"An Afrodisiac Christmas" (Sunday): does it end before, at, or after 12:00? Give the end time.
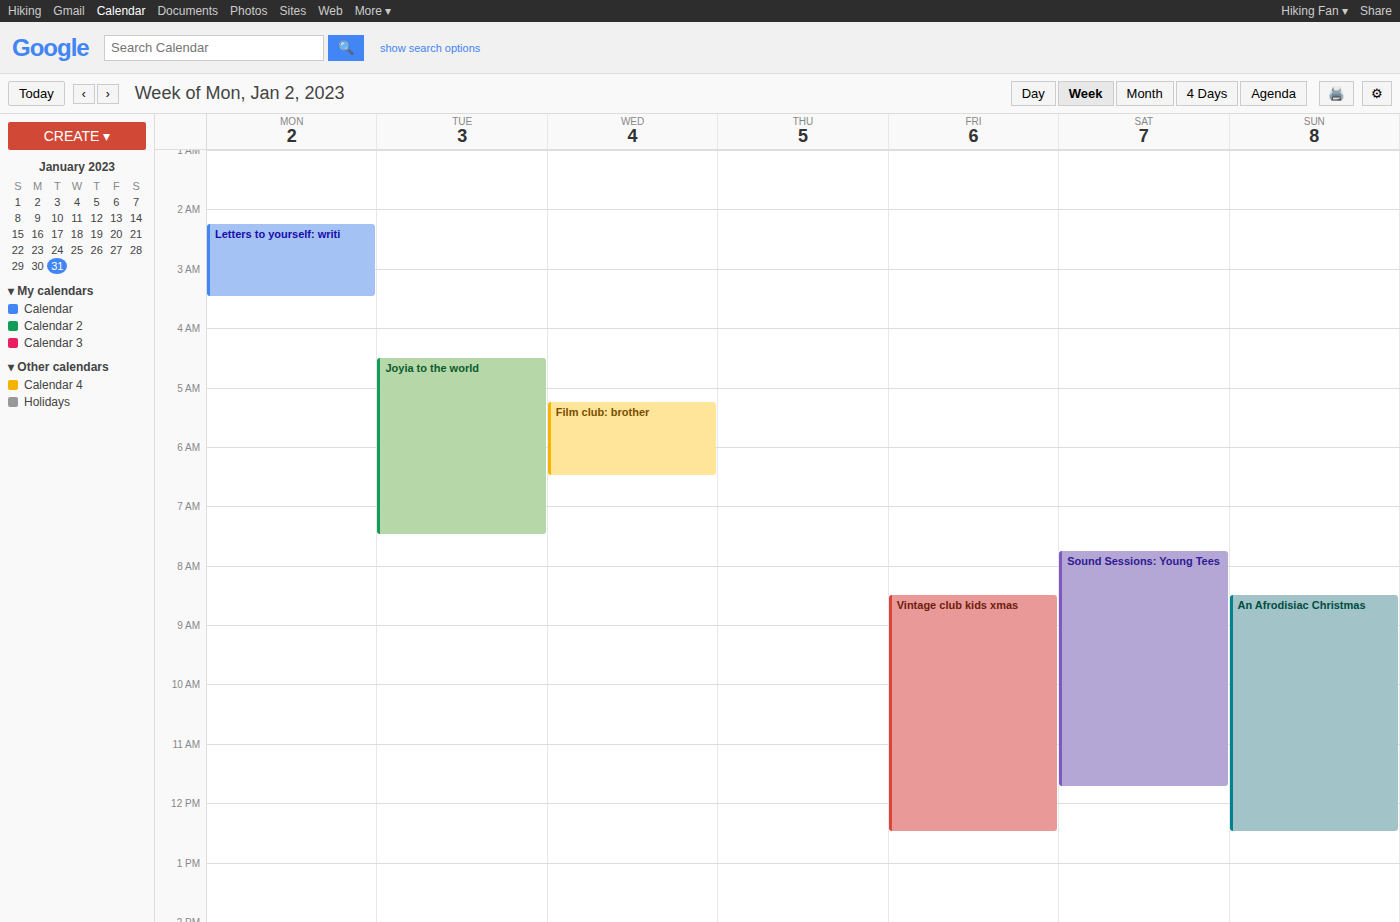
12:30 -- after 12:00, 30 minutes below the 12:00 line.